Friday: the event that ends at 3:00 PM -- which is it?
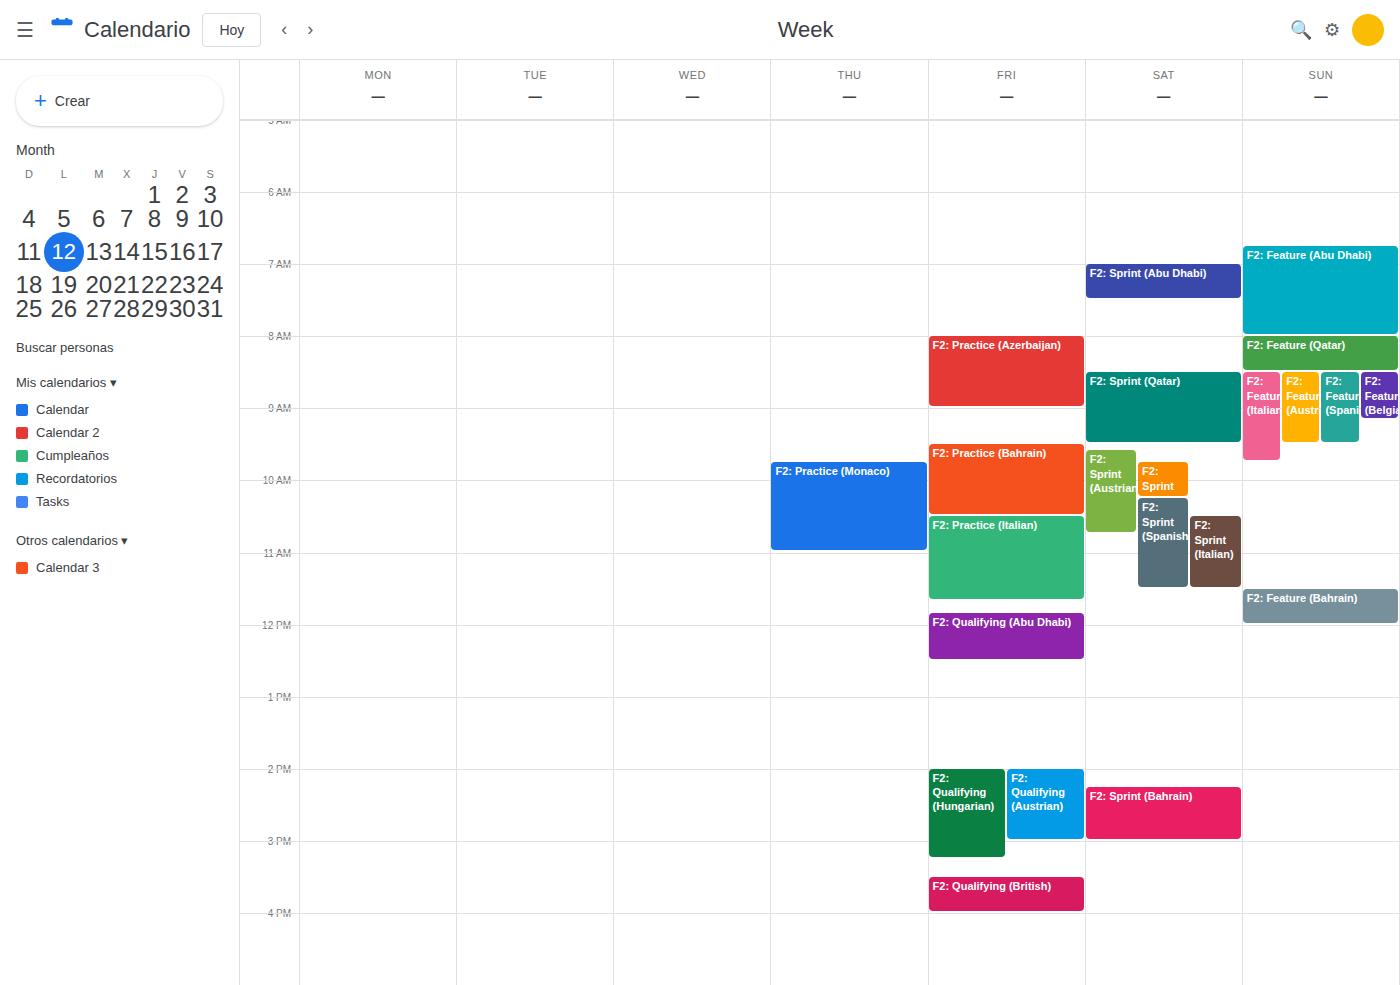
"F2: Qualifying (Austrian)"